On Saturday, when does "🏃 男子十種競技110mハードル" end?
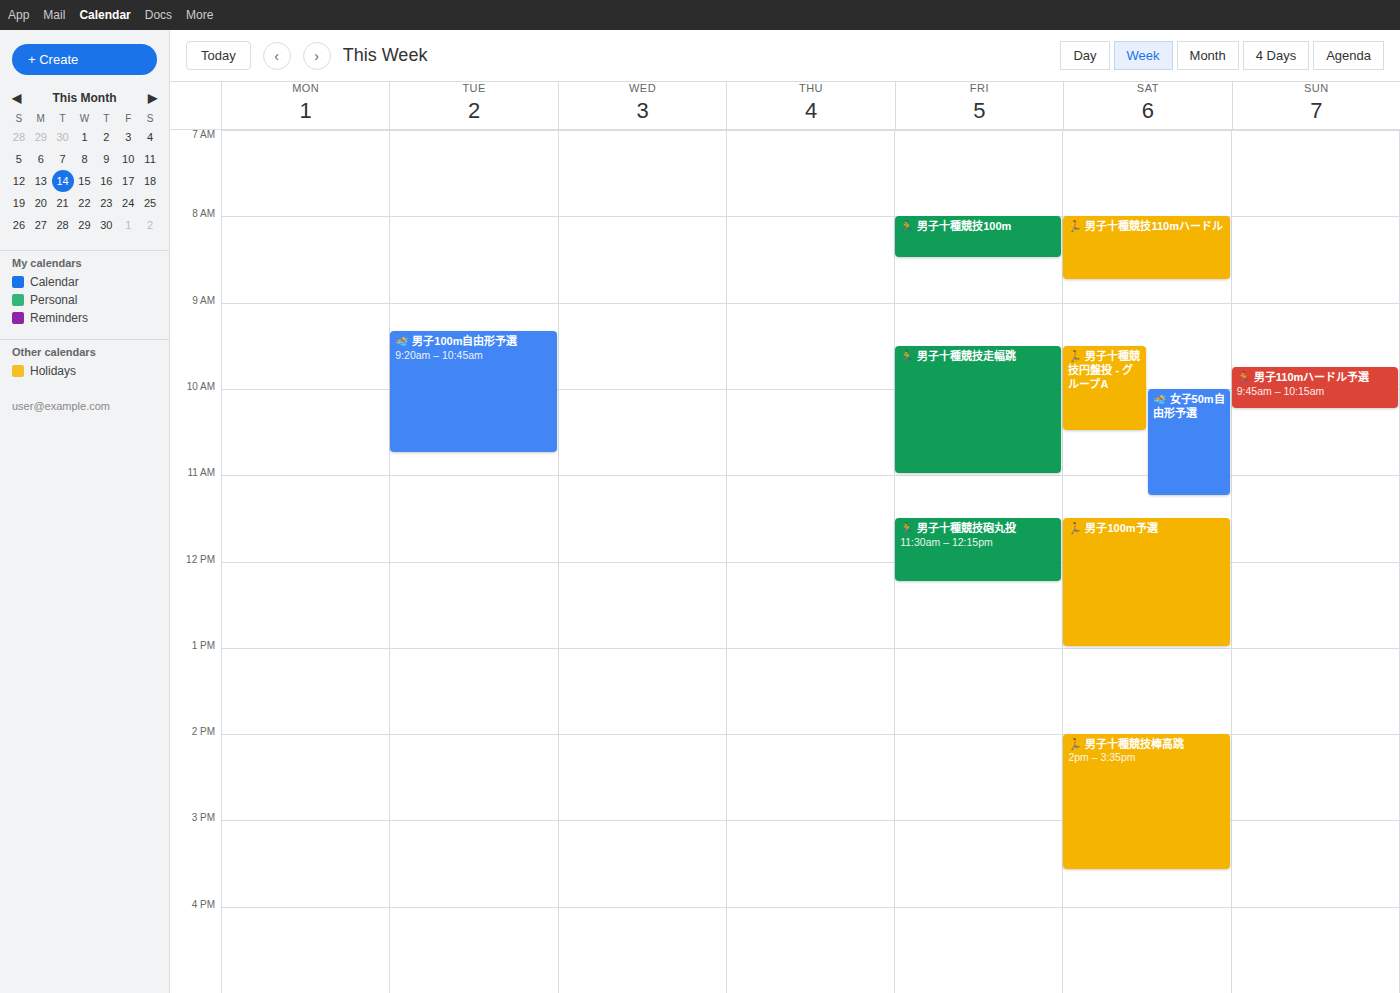
8:45 AM